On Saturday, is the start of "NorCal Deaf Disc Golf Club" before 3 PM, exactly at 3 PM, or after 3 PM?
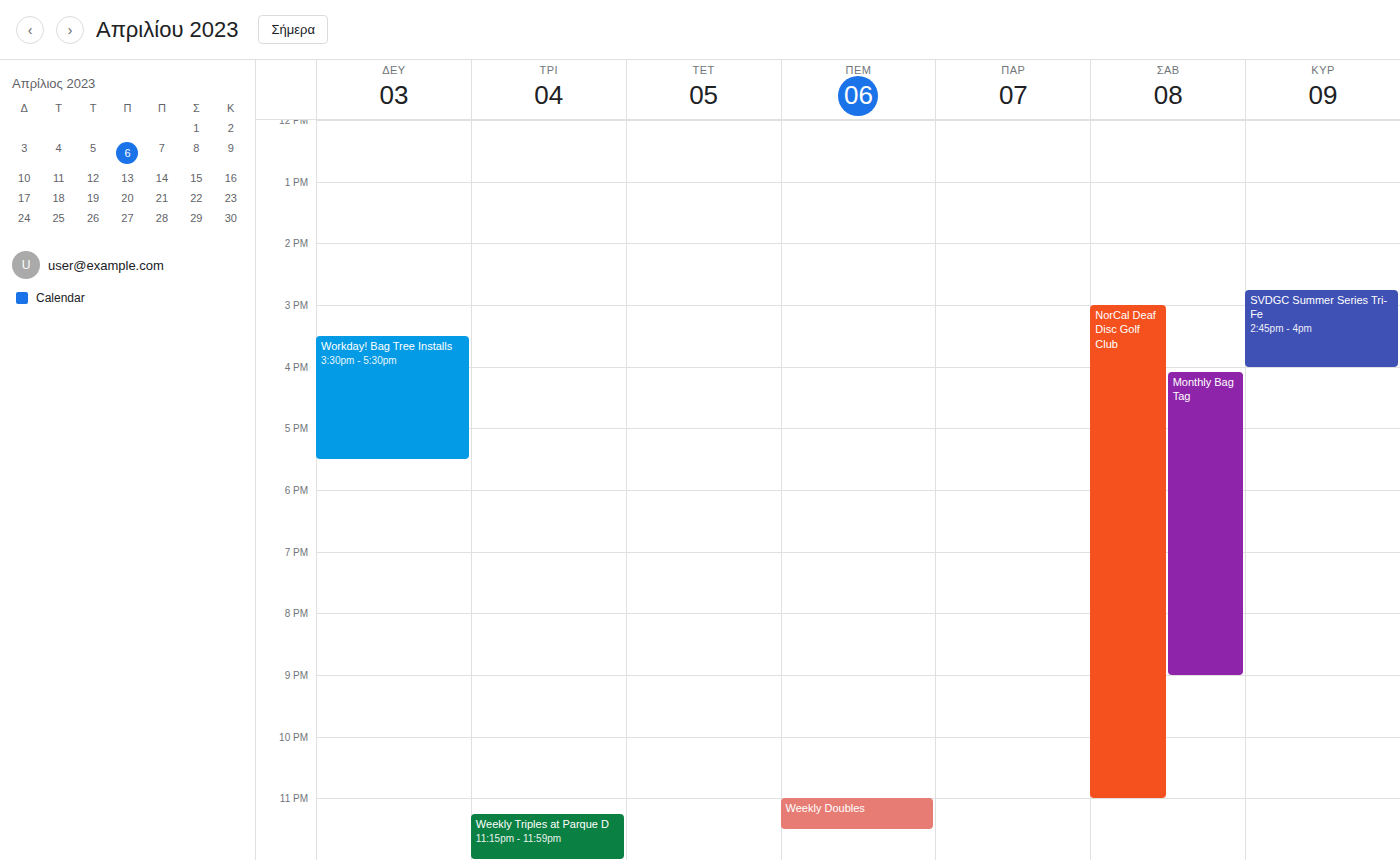
3:00 PM -- exactly at 3 PM, on the 3 PM line.